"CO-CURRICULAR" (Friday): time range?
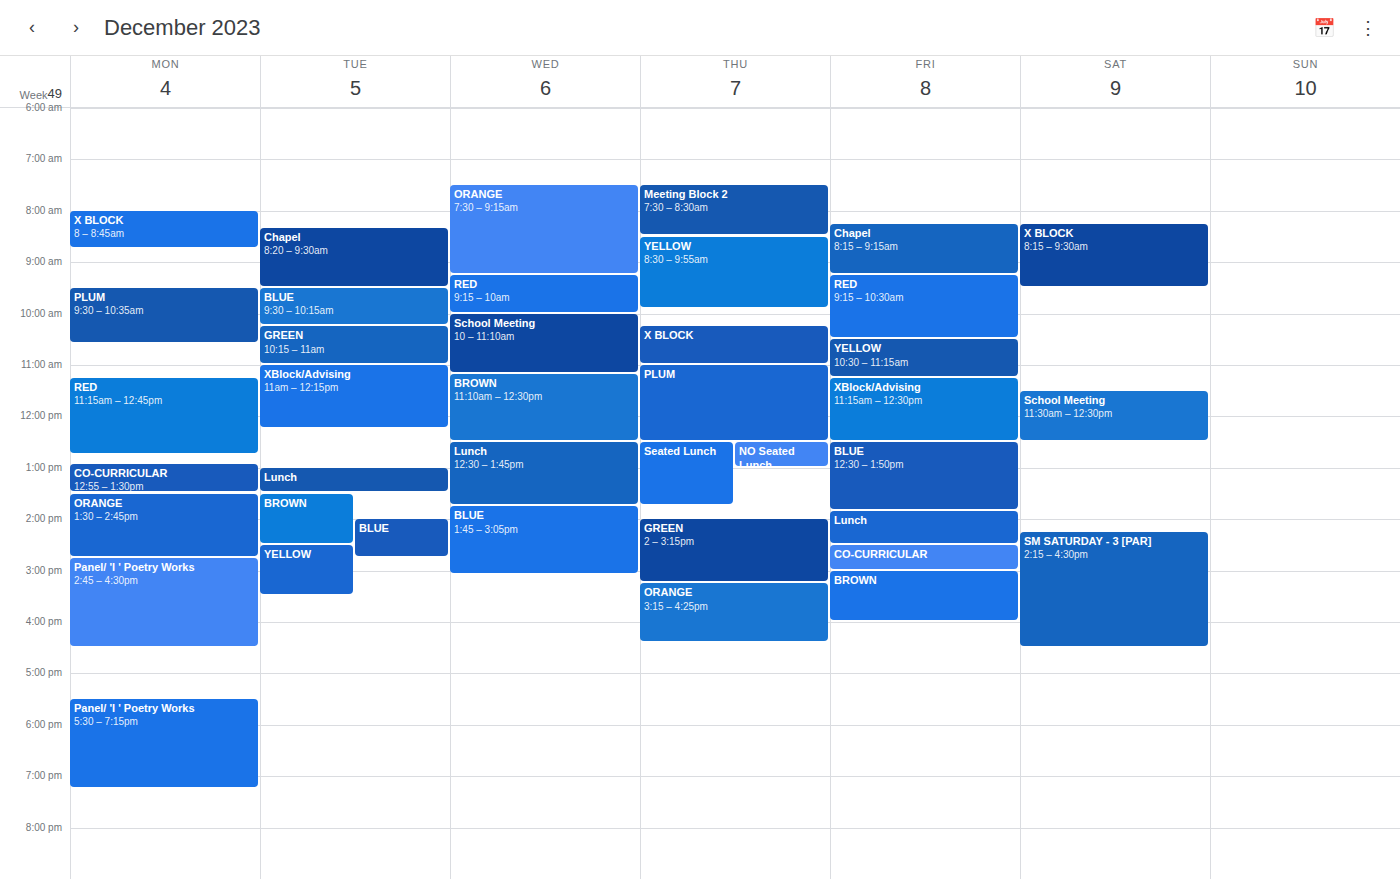
2:30 PM to 3:00 PM